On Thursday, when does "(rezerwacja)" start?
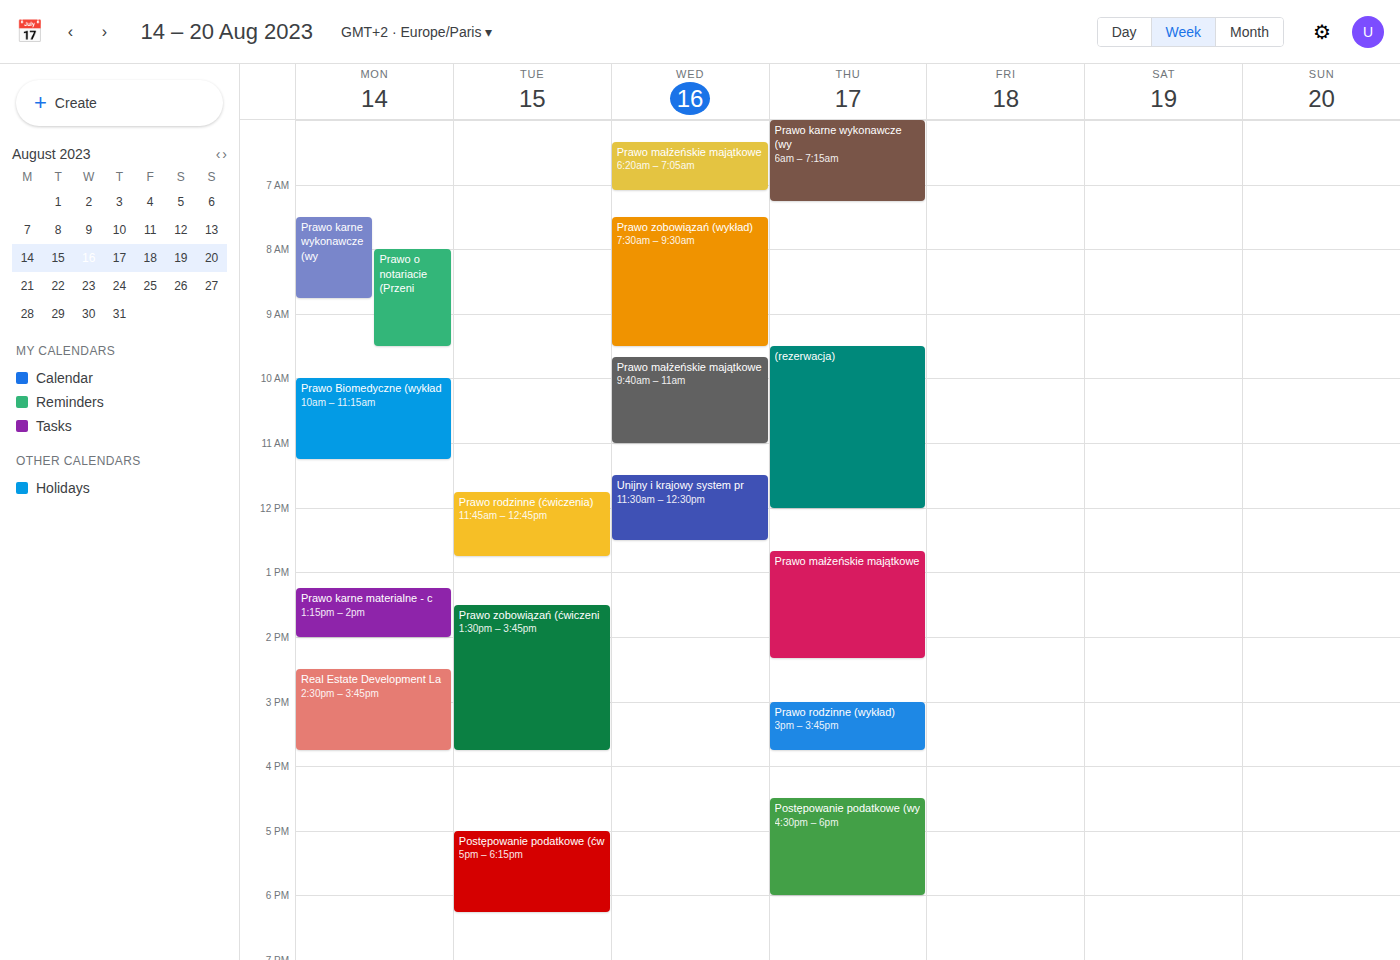
9:30 AM